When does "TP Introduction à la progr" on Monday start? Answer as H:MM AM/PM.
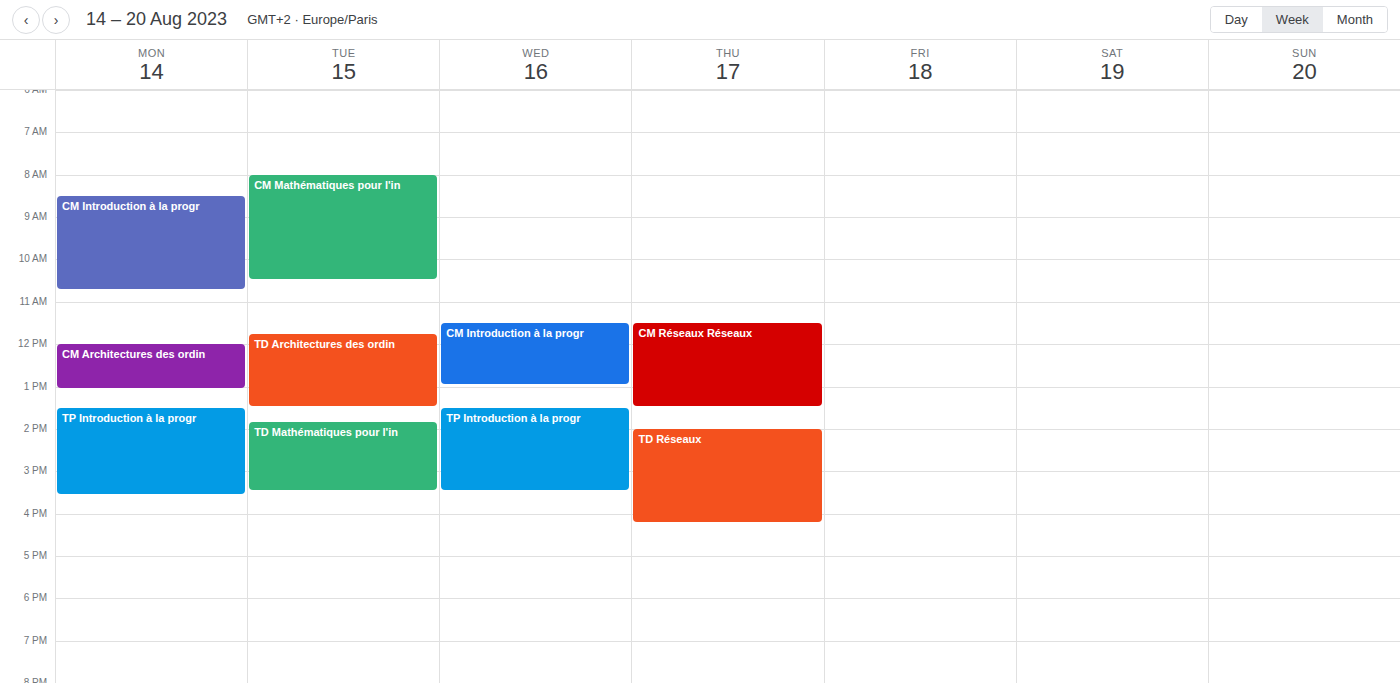
1:30 PM